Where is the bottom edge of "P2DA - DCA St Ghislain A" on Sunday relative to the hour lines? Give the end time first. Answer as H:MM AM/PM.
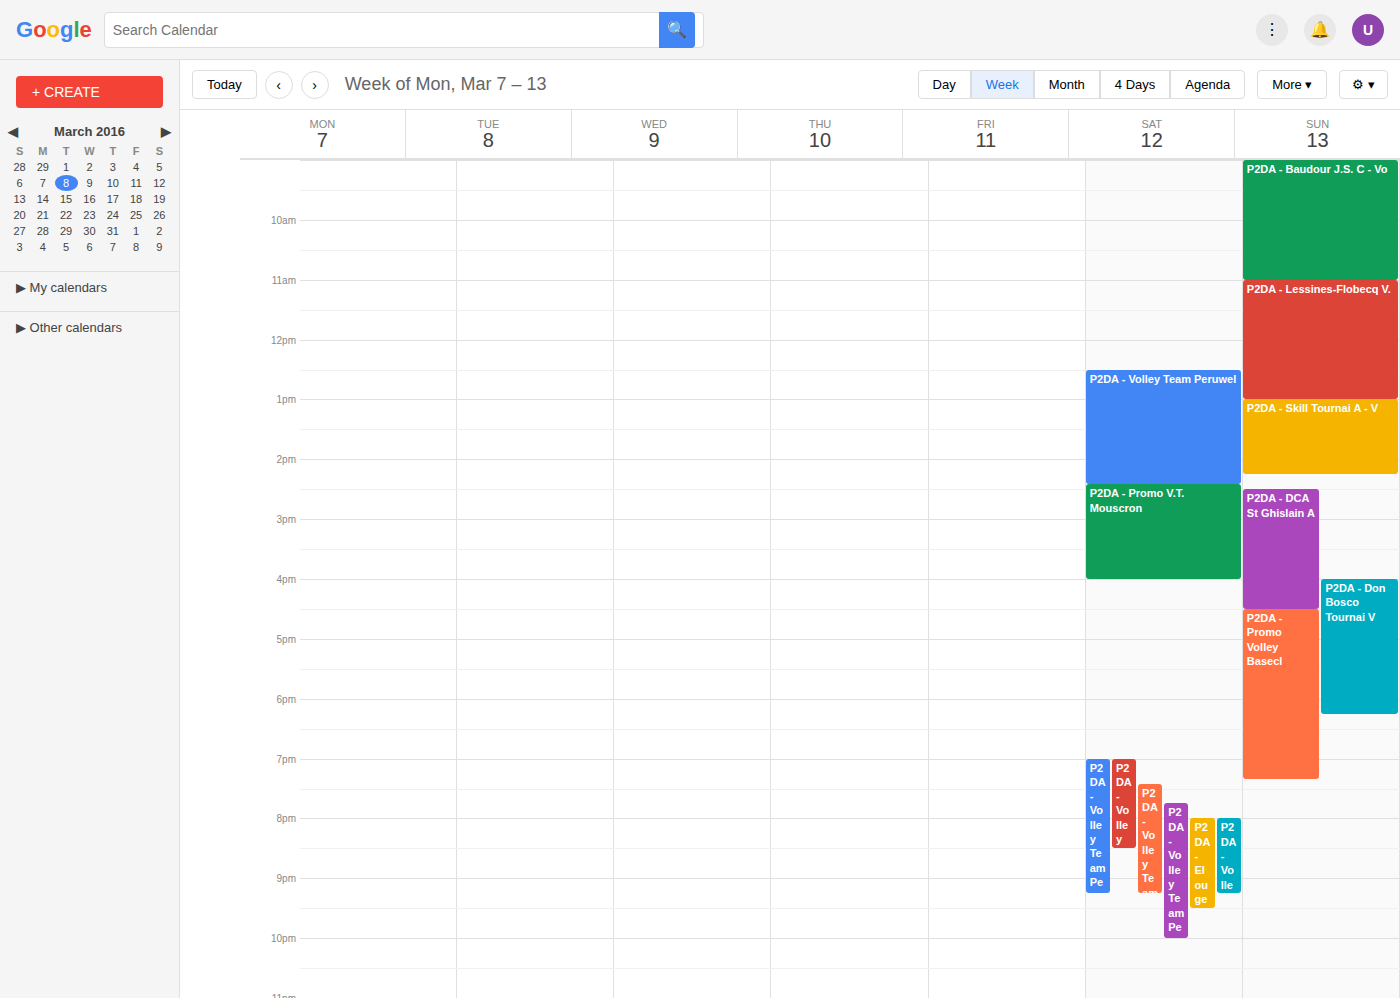
4:30 PM -- halfway between the 4 PM and 5 PM lines.